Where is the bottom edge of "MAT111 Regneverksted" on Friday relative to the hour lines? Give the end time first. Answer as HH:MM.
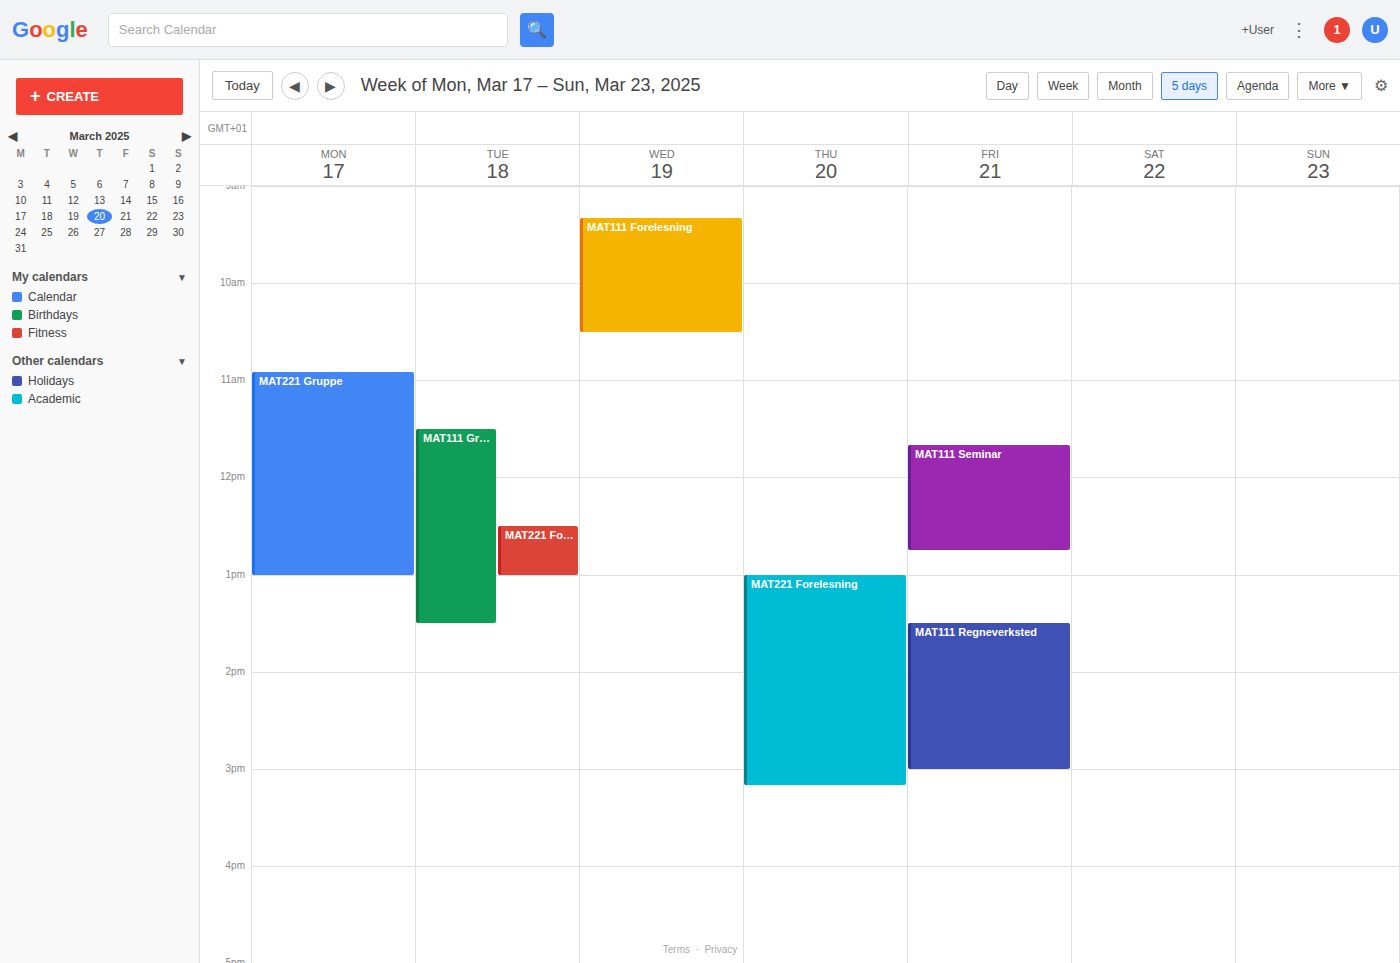
15:00 -- exactly on the 15:00 line.